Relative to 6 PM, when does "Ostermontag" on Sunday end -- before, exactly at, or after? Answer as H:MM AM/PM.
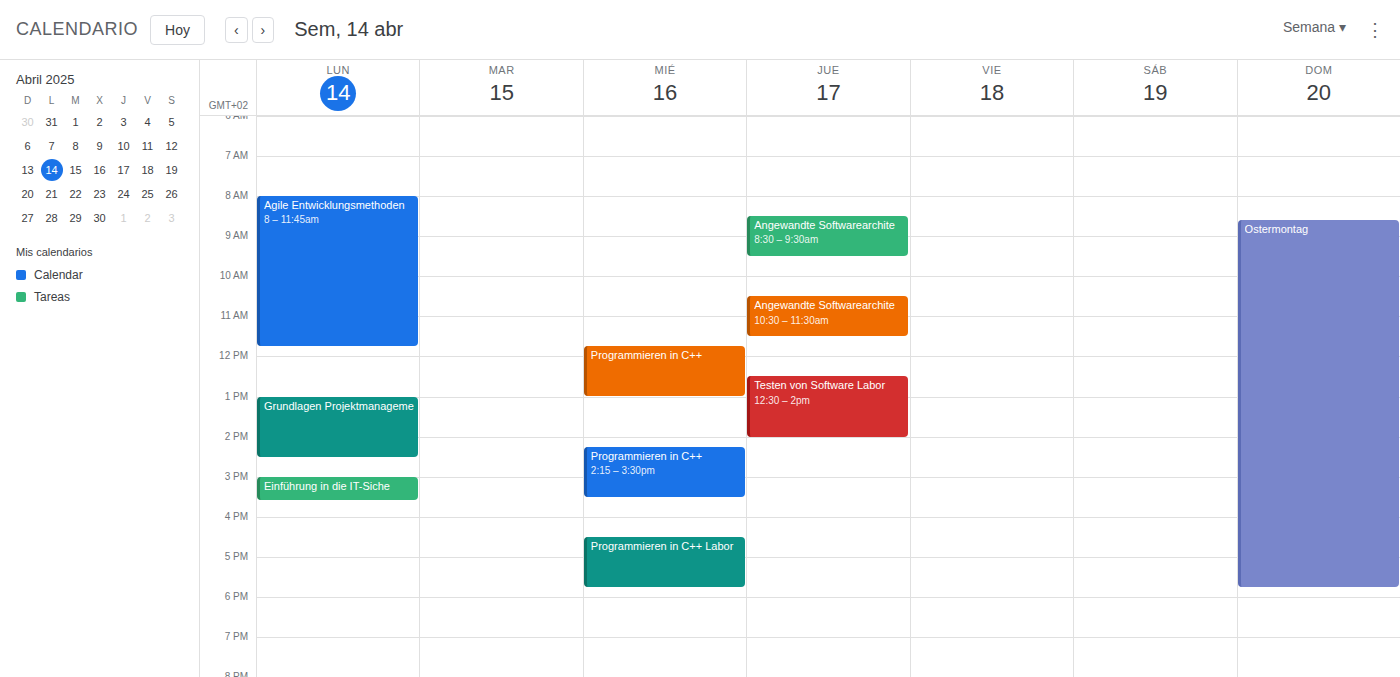
5:45 PM -- before 6 PM, 15 minutes above the 6 PM line.